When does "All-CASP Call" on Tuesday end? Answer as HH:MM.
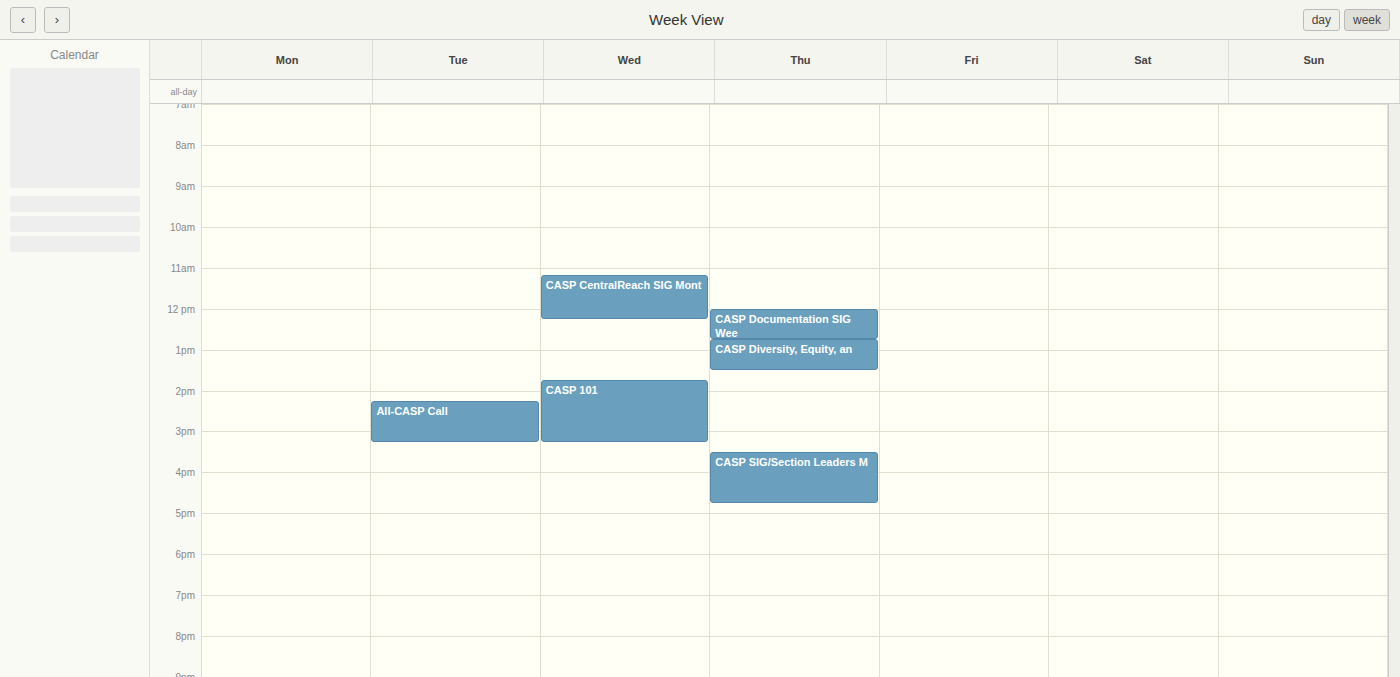
15:15